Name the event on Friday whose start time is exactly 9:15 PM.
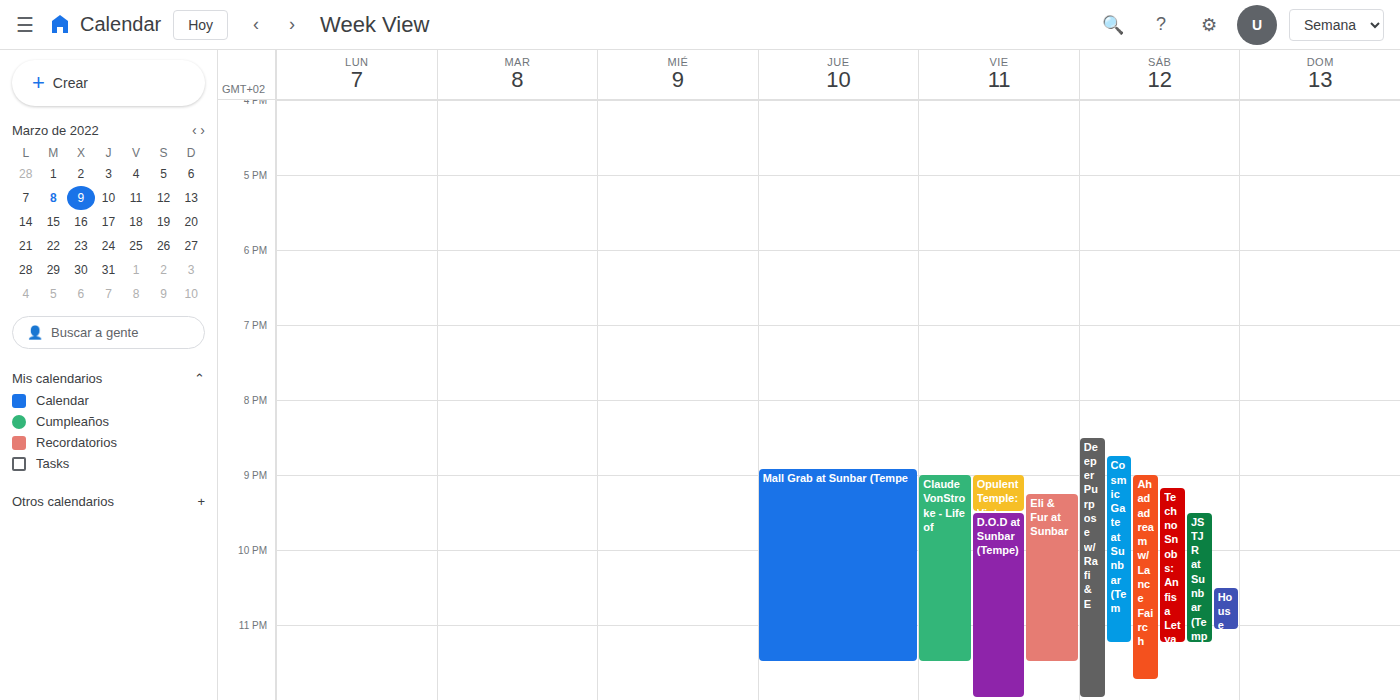
"Eli & Fur at Sunbar"